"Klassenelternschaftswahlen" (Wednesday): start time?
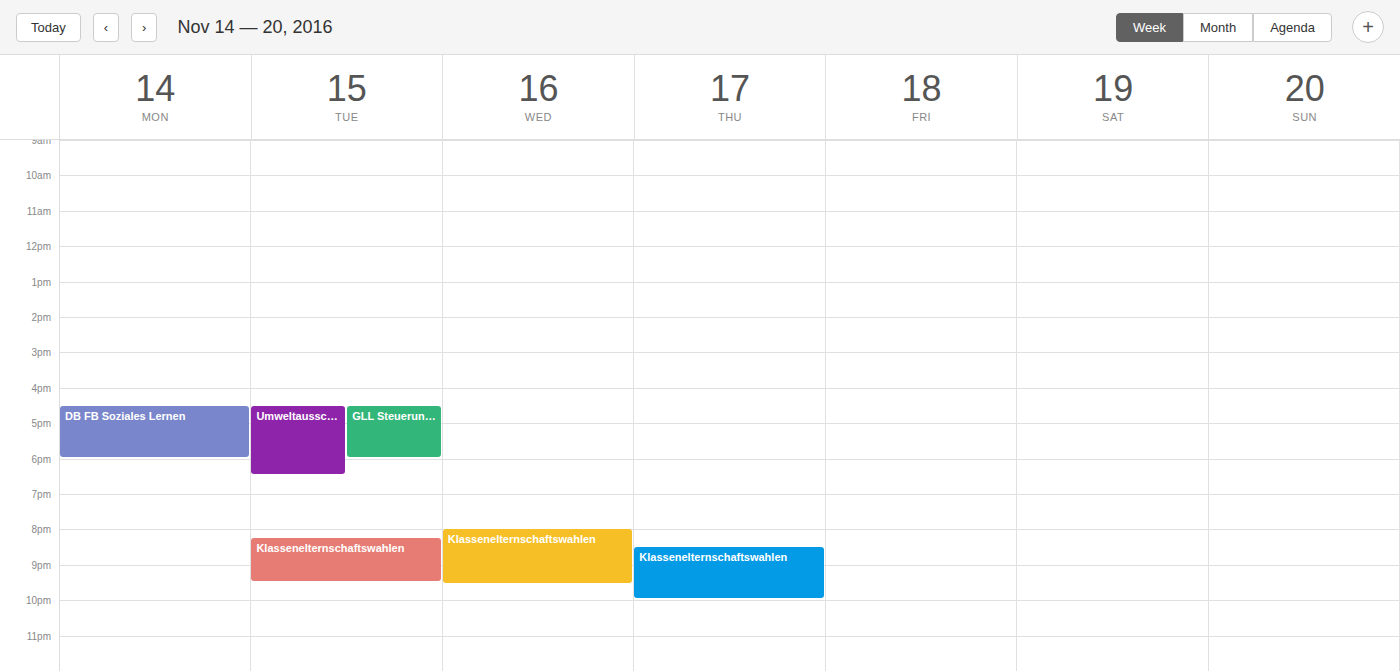
8:00 PM